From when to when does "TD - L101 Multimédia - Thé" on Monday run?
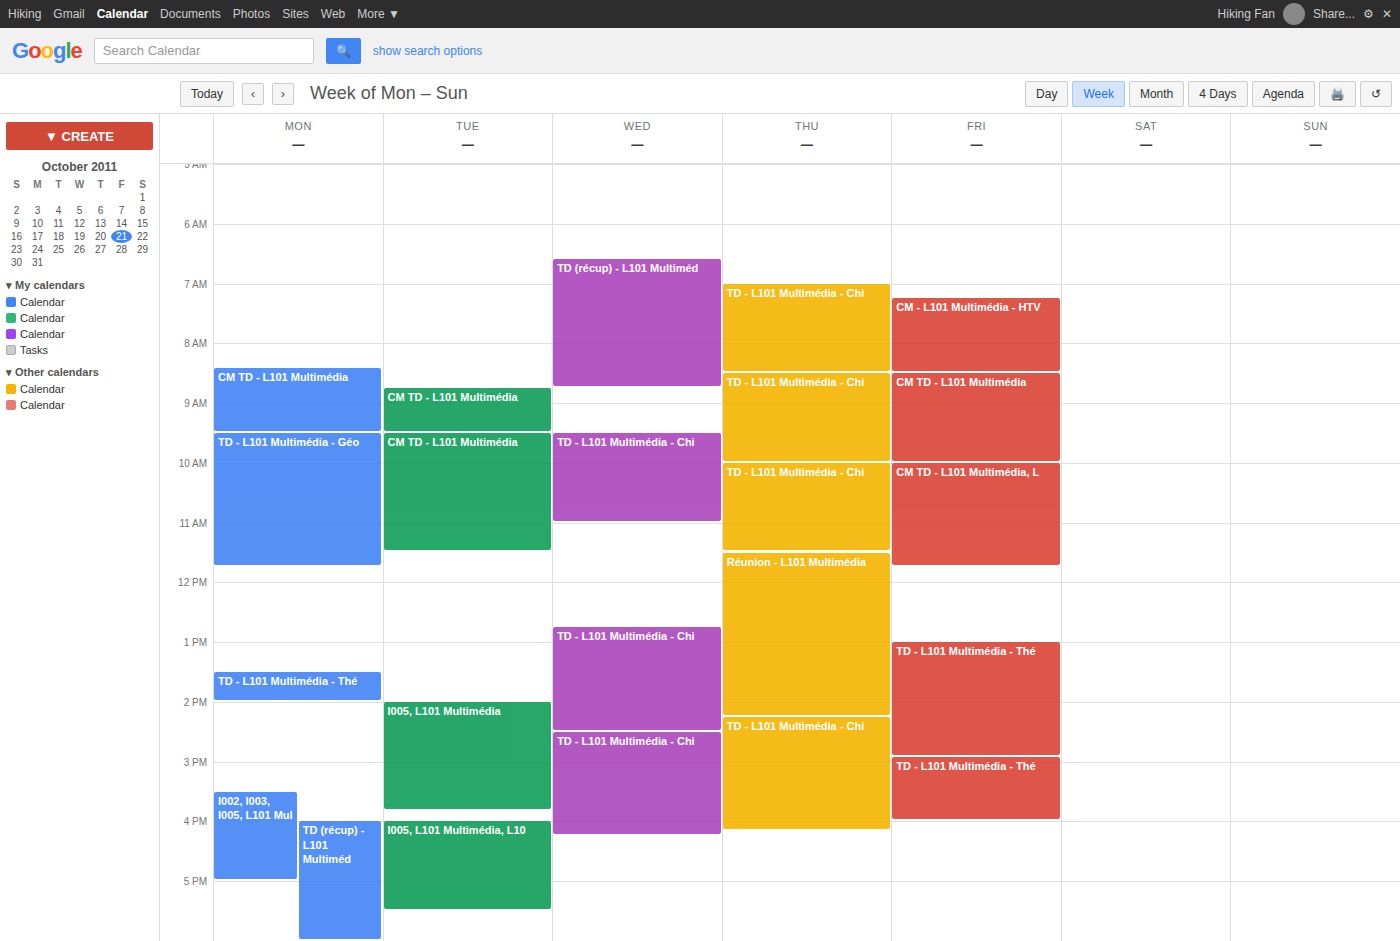
13:30 to 14:00